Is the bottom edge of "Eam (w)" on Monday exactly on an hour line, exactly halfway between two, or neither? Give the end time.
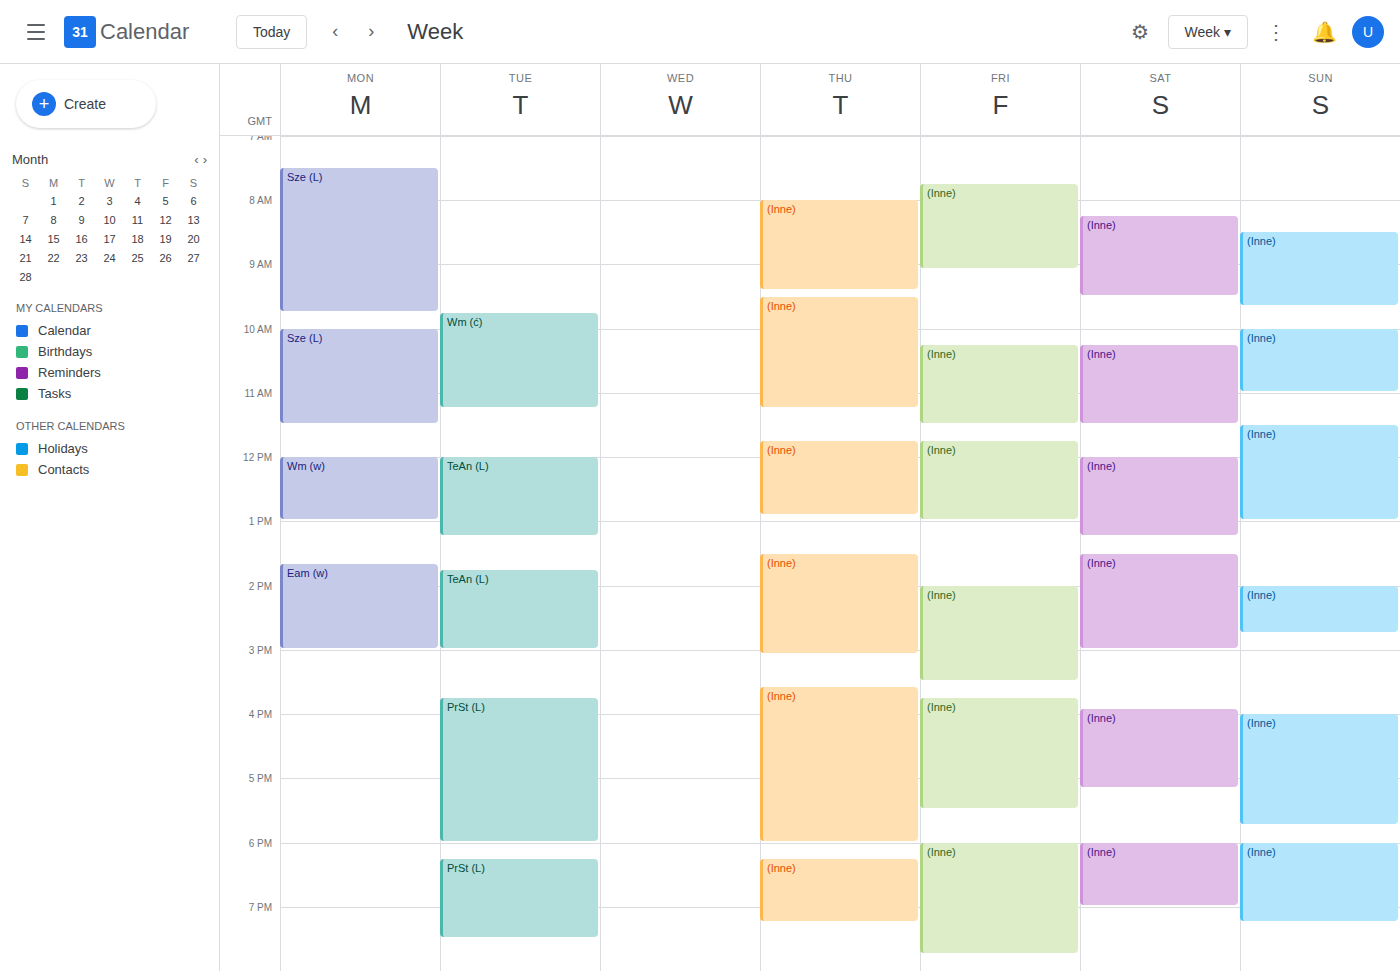
3:00 PM -- exactly on the 3 PM line.